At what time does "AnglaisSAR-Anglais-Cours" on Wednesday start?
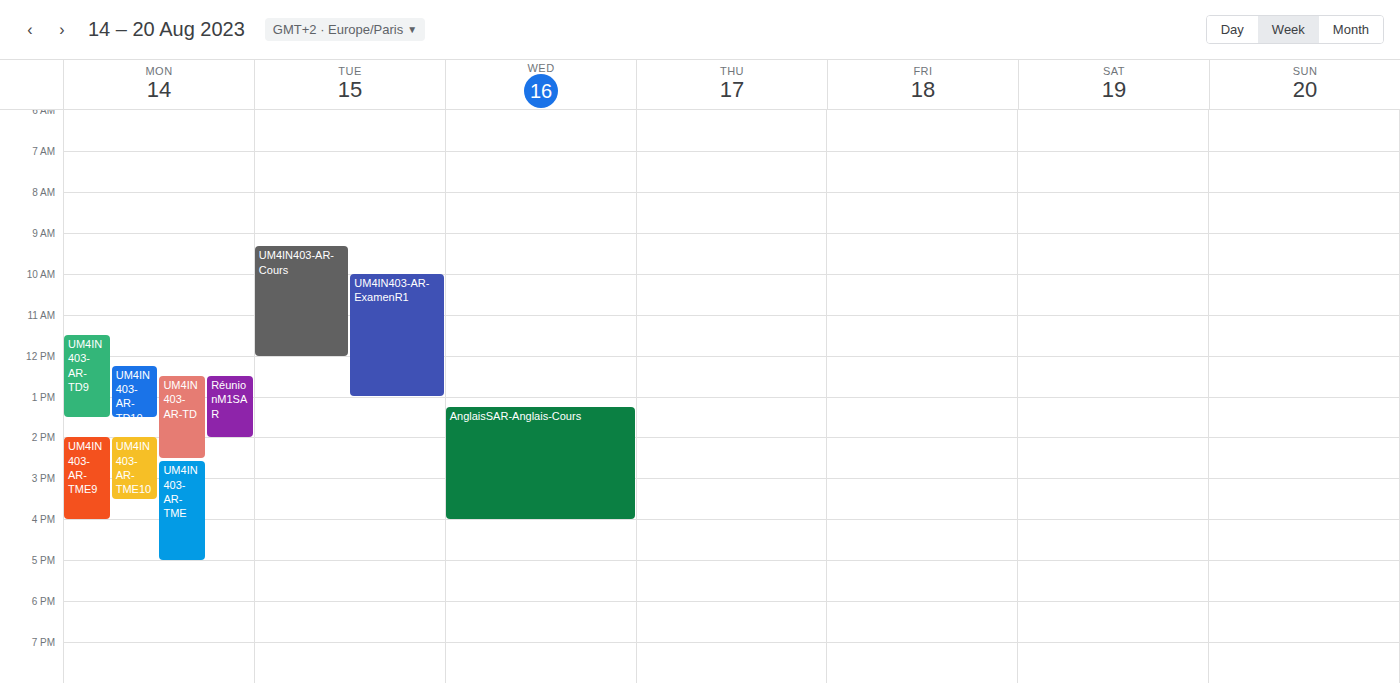
1:15 PM